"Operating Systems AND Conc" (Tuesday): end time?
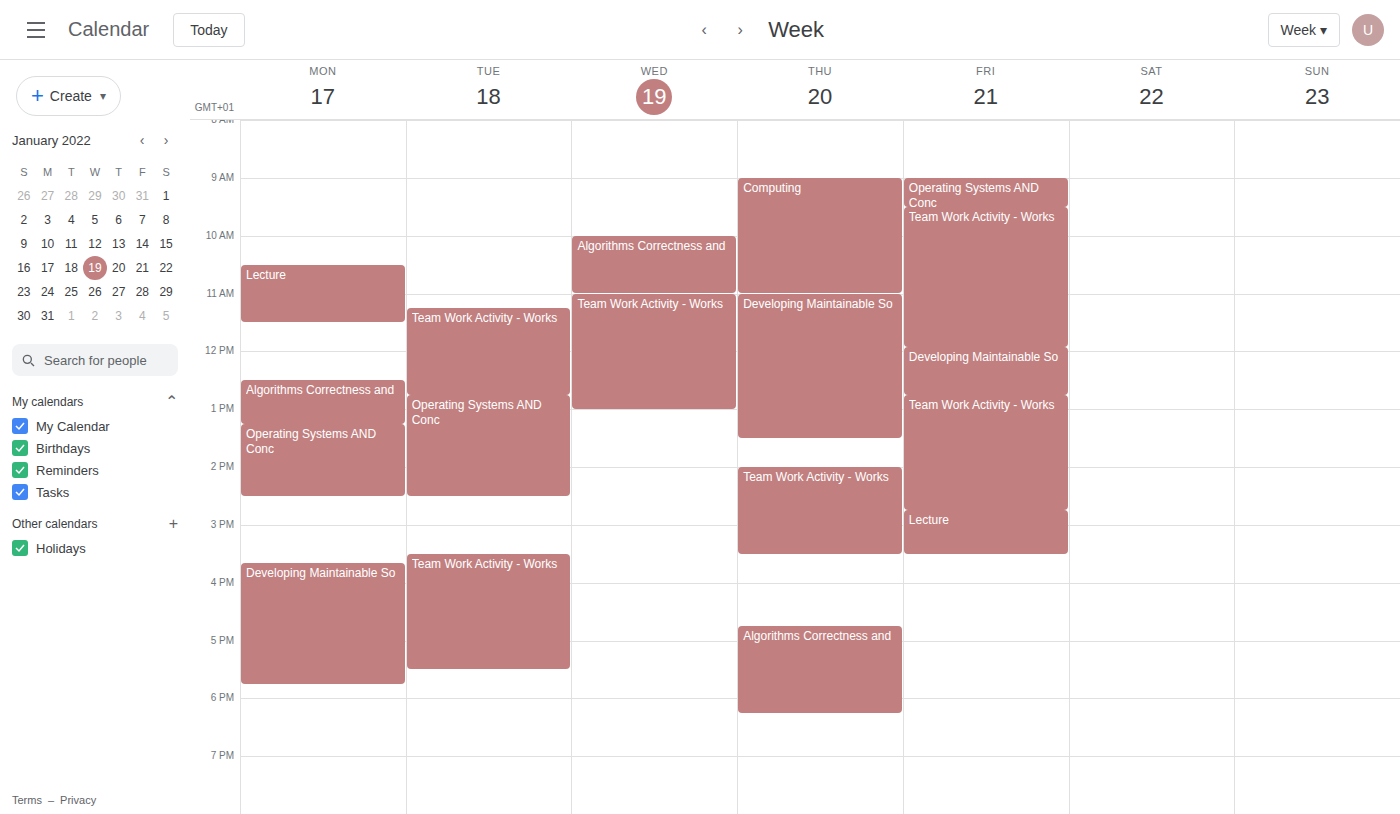
2:30 PM